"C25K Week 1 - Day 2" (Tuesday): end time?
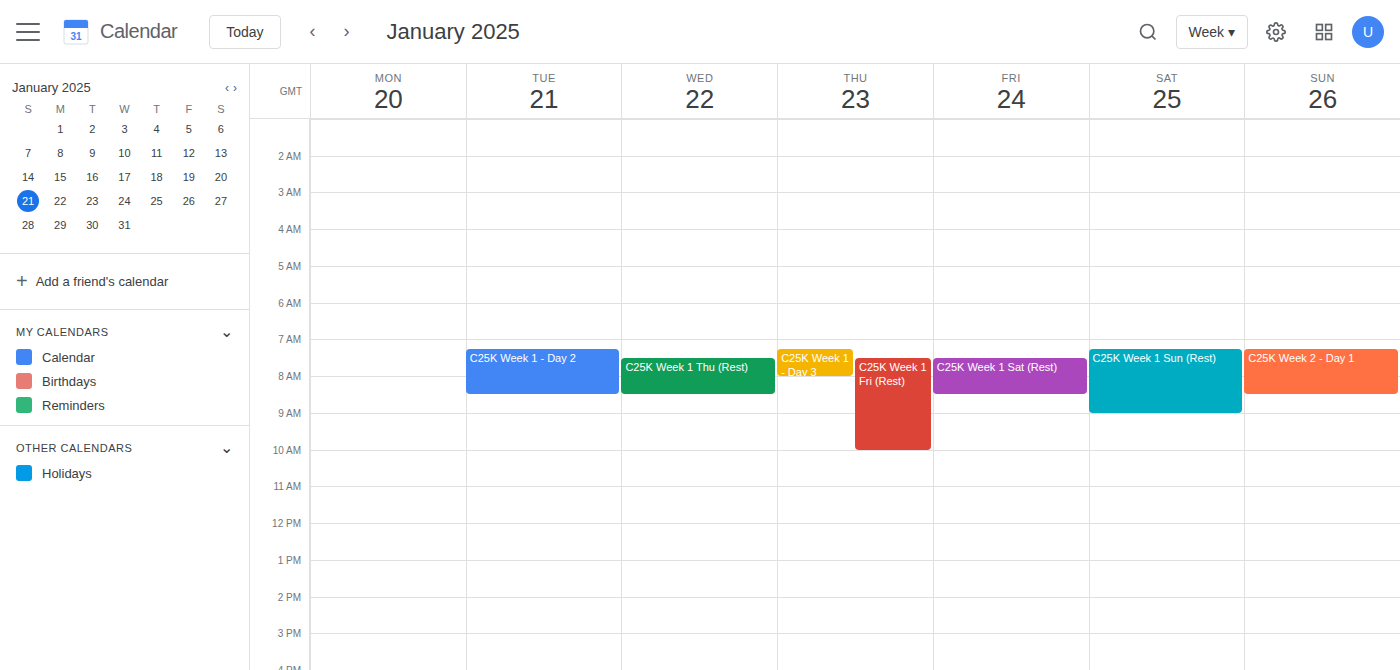
8:30 AM